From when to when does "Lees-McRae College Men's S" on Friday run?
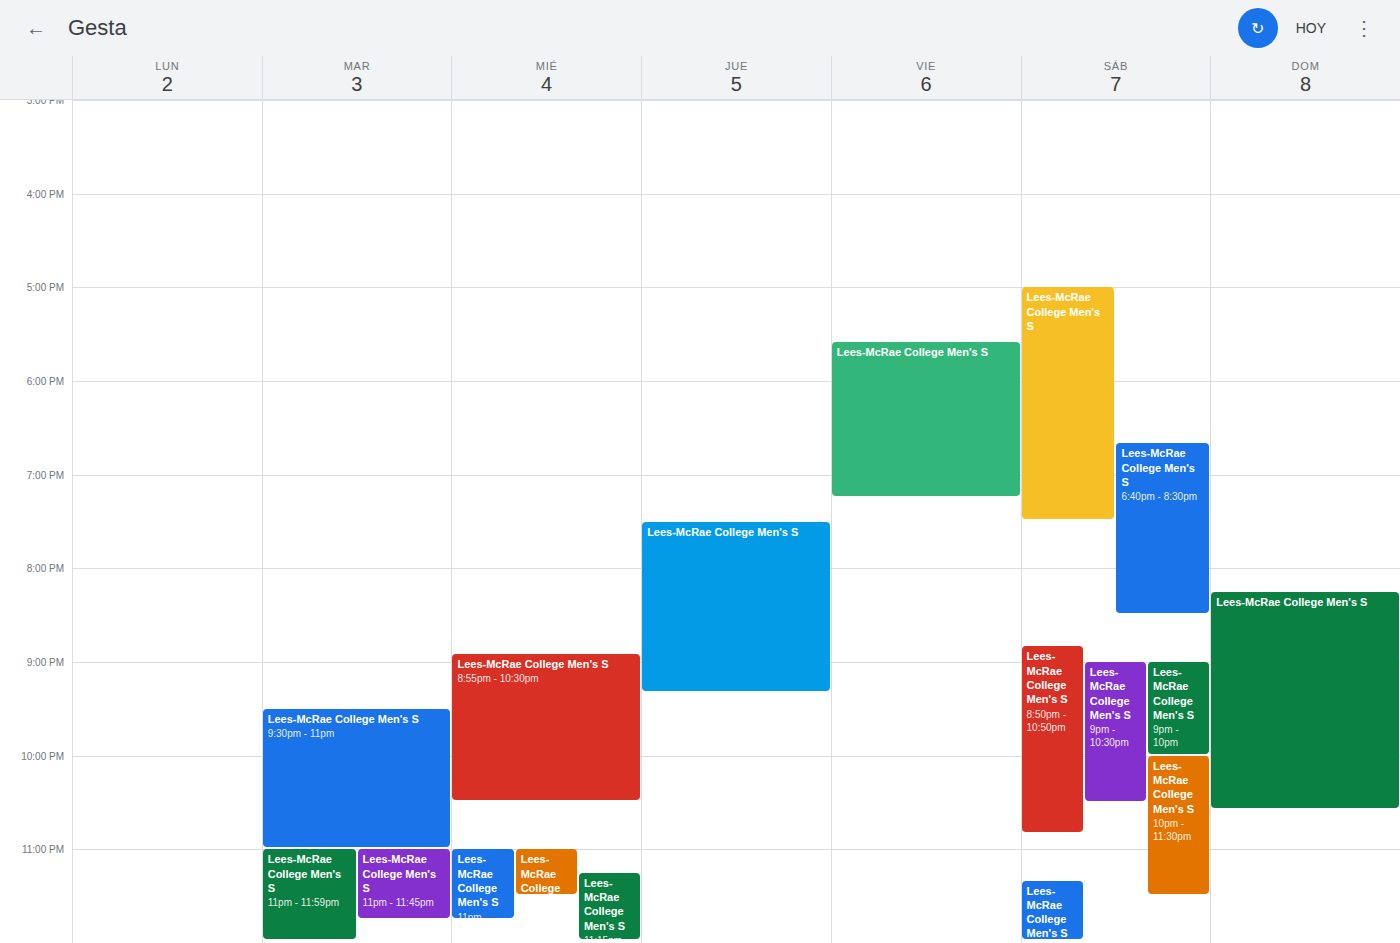
5:35 PM to 7:15 PM